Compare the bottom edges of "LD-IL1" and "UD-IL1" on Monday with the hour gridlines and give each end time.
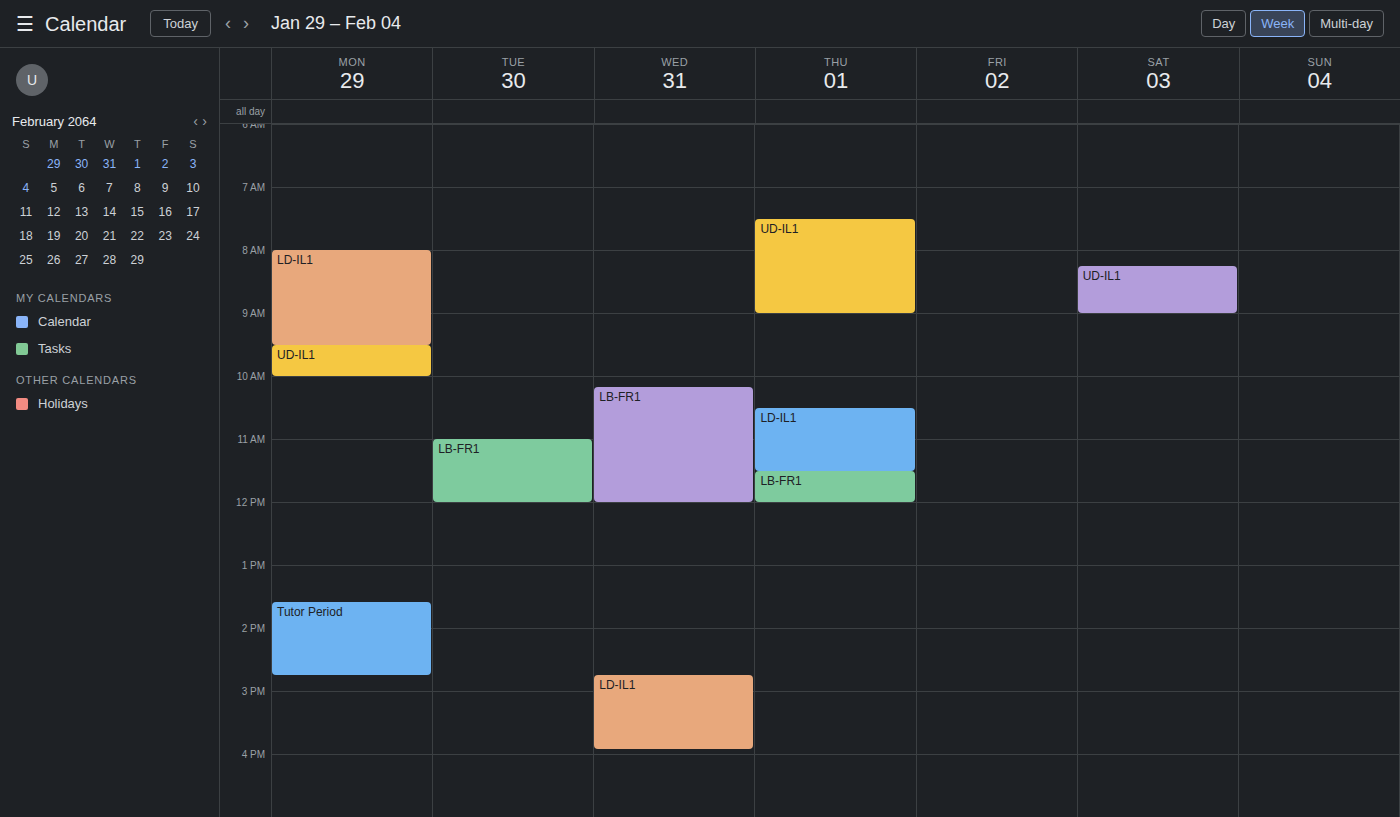
"LD-IL1": 9:30 AM, halfway between the 9 AM and 10 AM lines. "UD-IL1": 10:00 AM, exactly on the 10 AM line.